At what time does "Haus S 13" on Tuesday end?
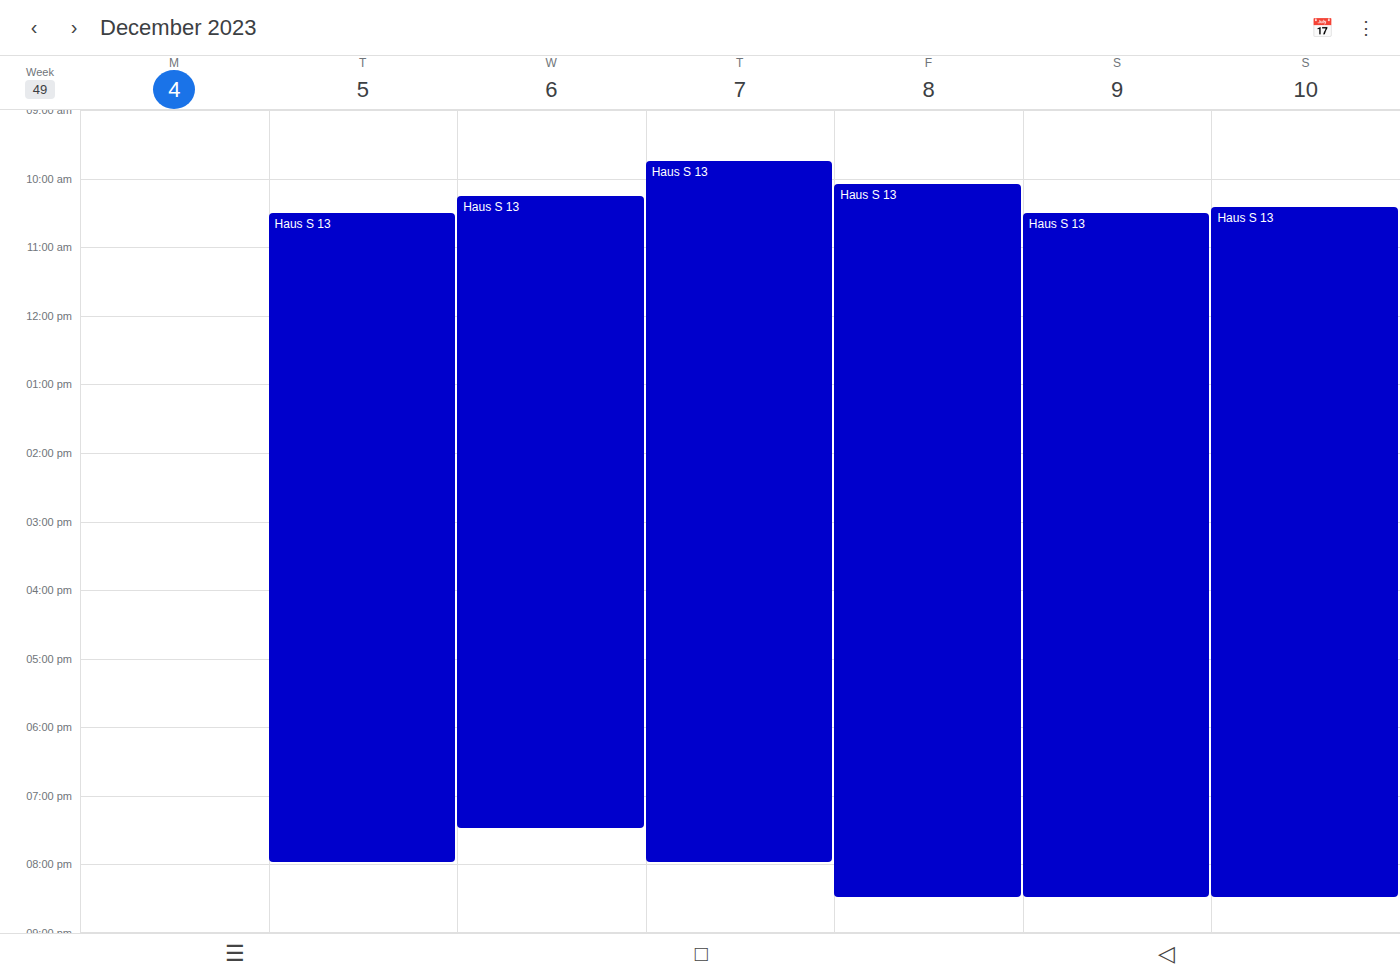
8:00 PM